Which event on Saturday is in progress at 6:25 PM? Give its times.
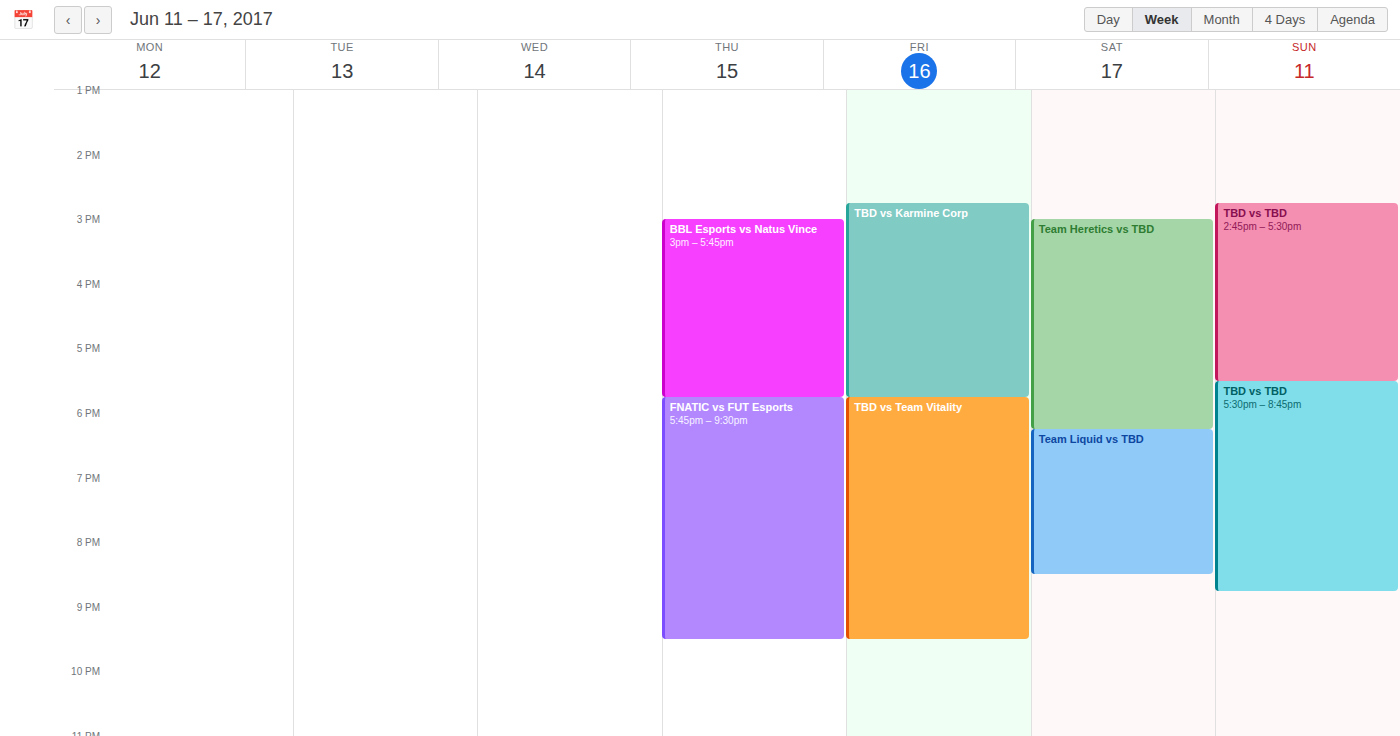
"Team Liquid vs TBD", 6:15 PM to 8:30 PM